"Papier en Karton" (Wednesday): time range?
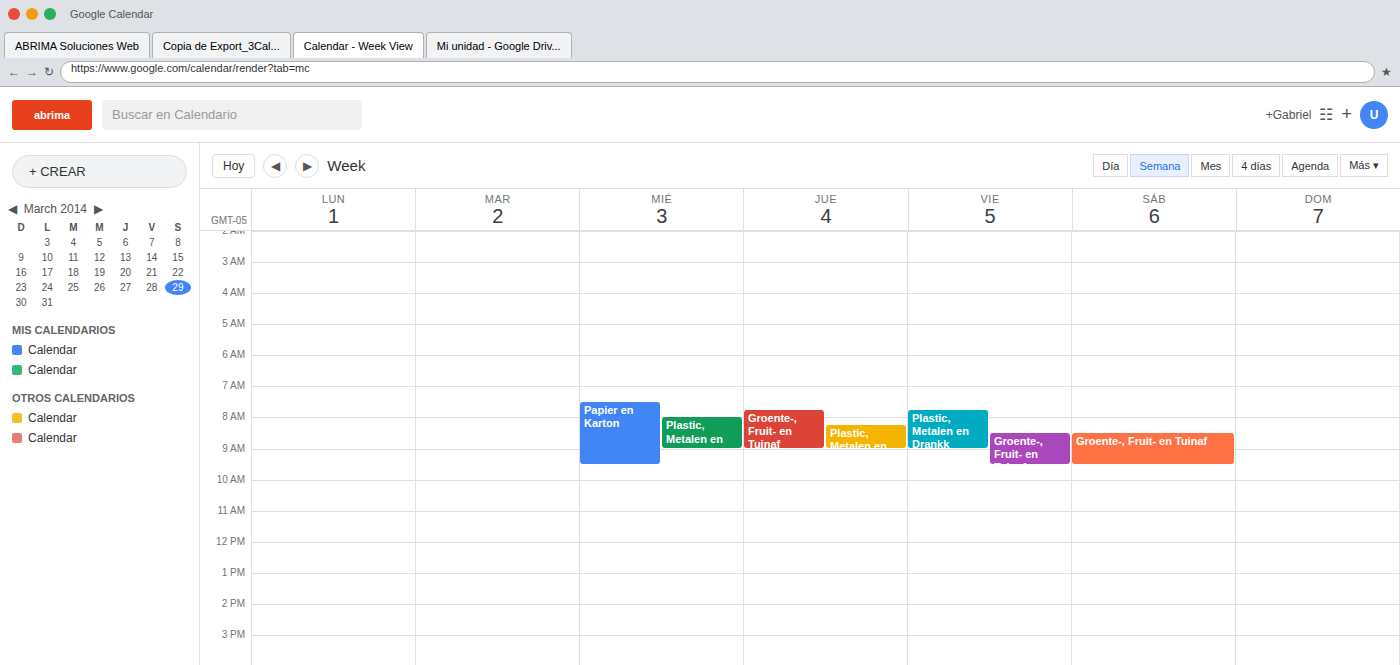
7:30 AM to 9:30 AM